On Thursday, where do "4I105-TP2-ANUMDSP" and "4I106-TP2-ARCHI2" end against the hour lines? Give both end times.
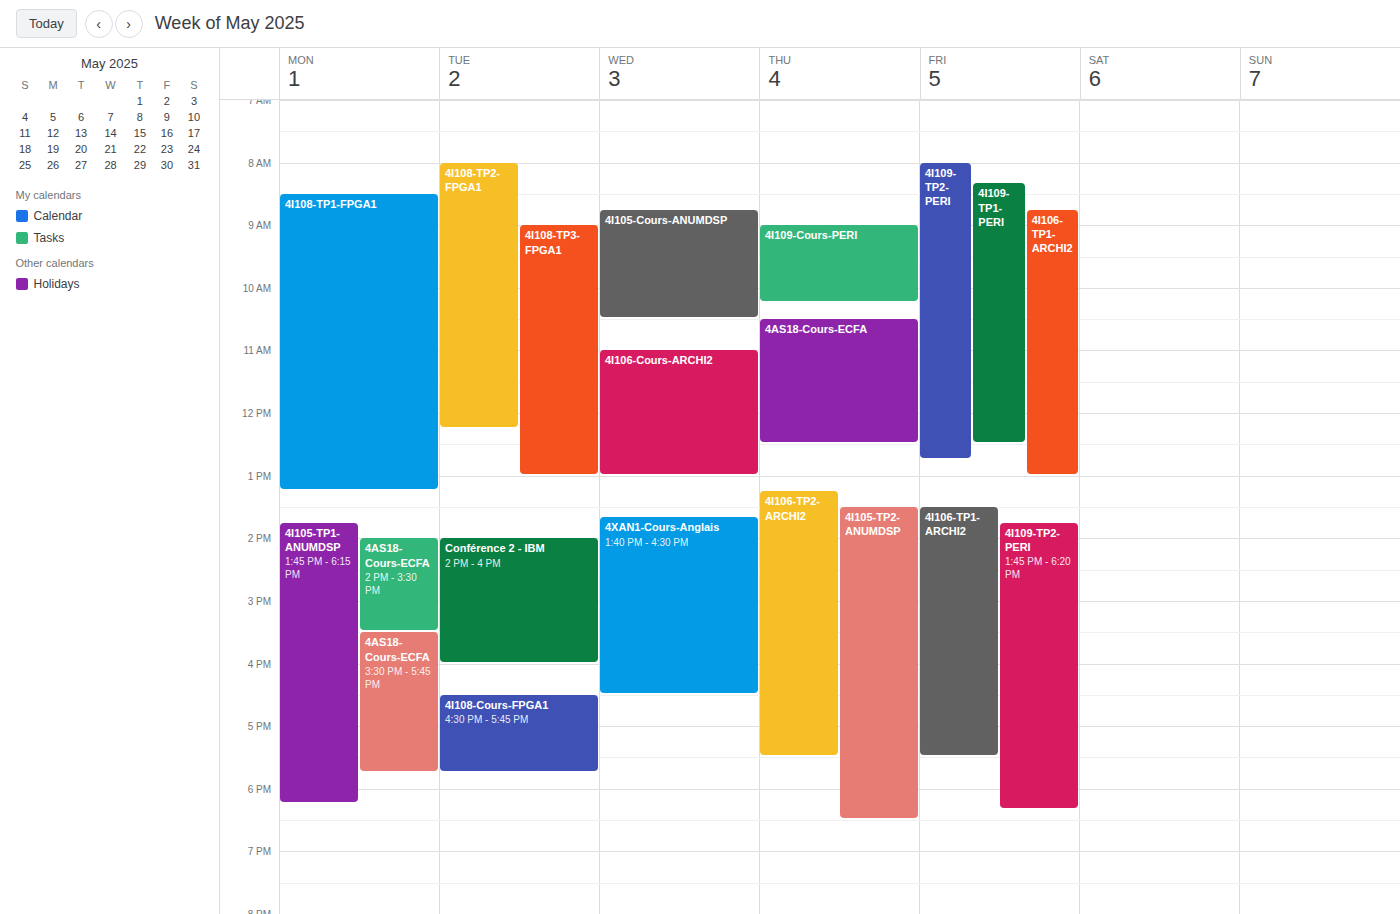
"4I105-TP2-ANUMDSP": 6:30 PM, halfway between the 6 PM and 7 PM lines. "4I106-TP2-ARCHI2": 5:30 PM, halfway between the 5 PM and 6 PM lines.